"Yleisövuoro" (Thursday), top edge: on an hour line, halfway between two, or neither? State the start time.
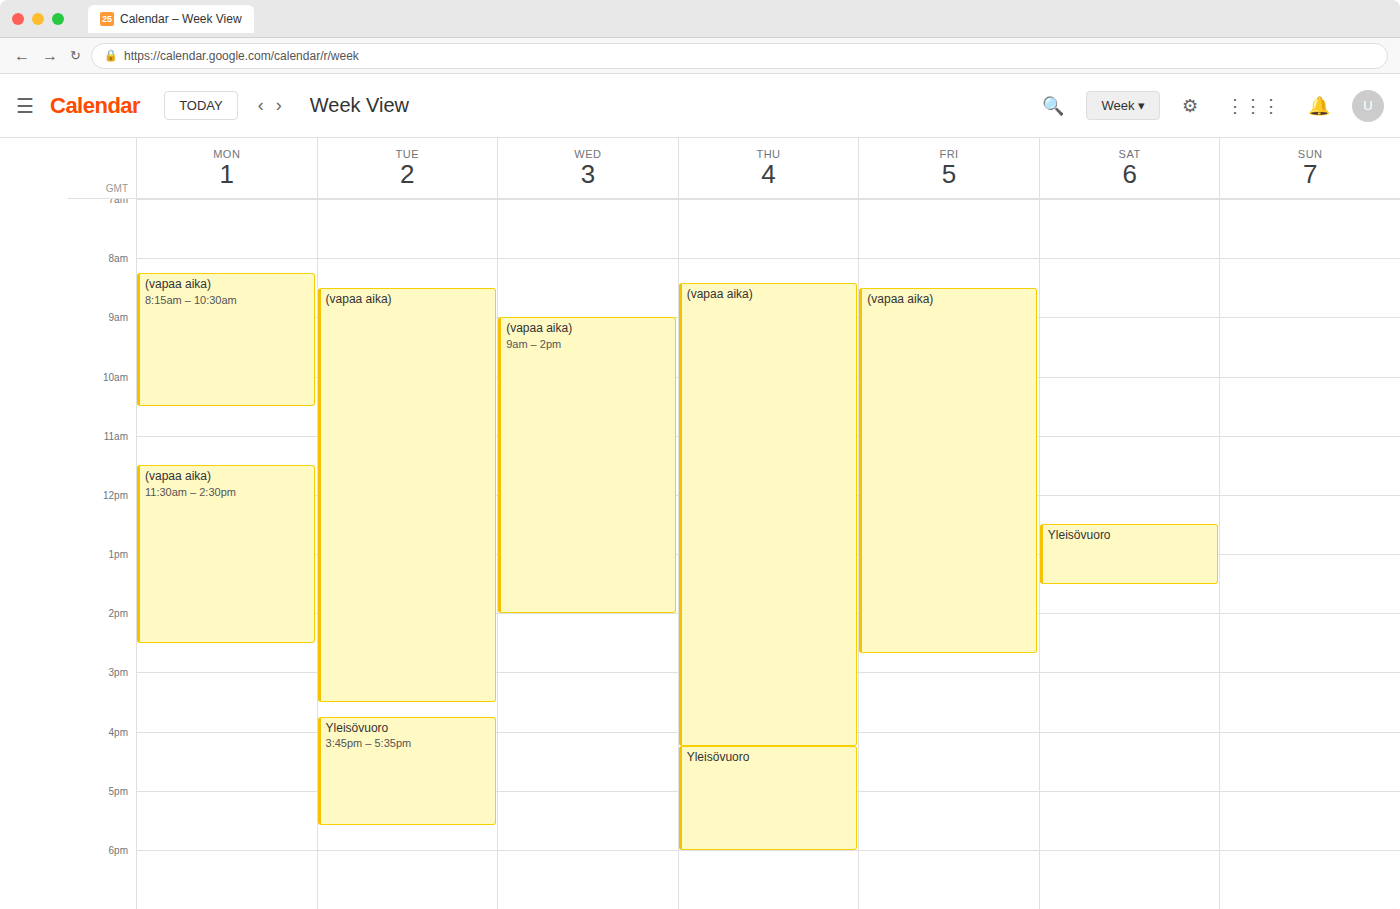
4:15 PM -- neither: a quarter of the way from the 4 PM line to the 5 PM line.